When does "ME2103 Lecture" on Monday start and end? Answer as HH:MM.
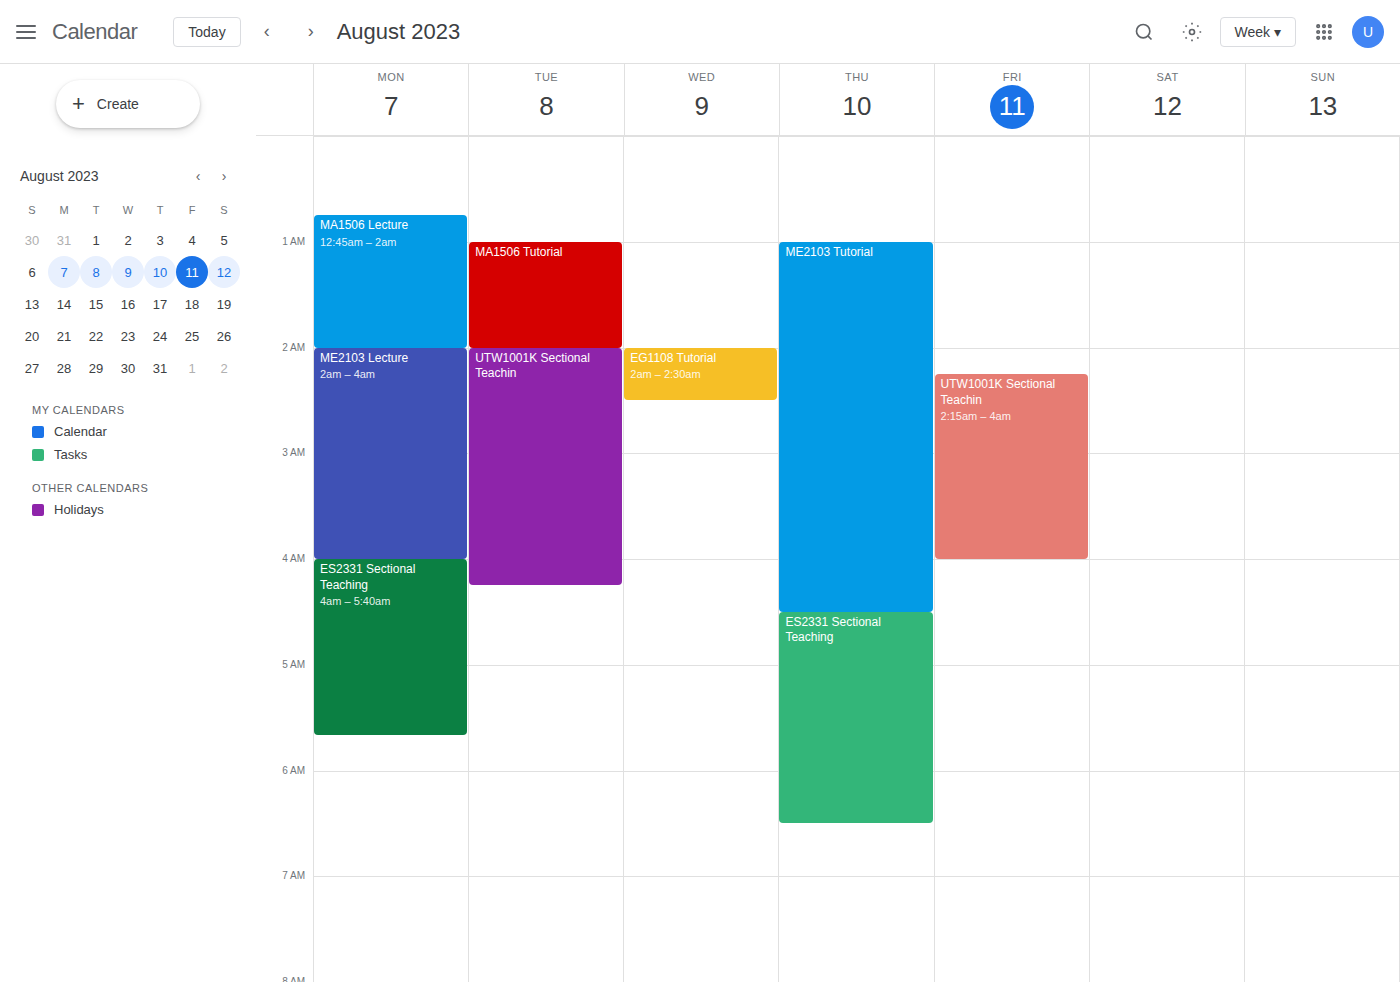
02:00 to 04:00